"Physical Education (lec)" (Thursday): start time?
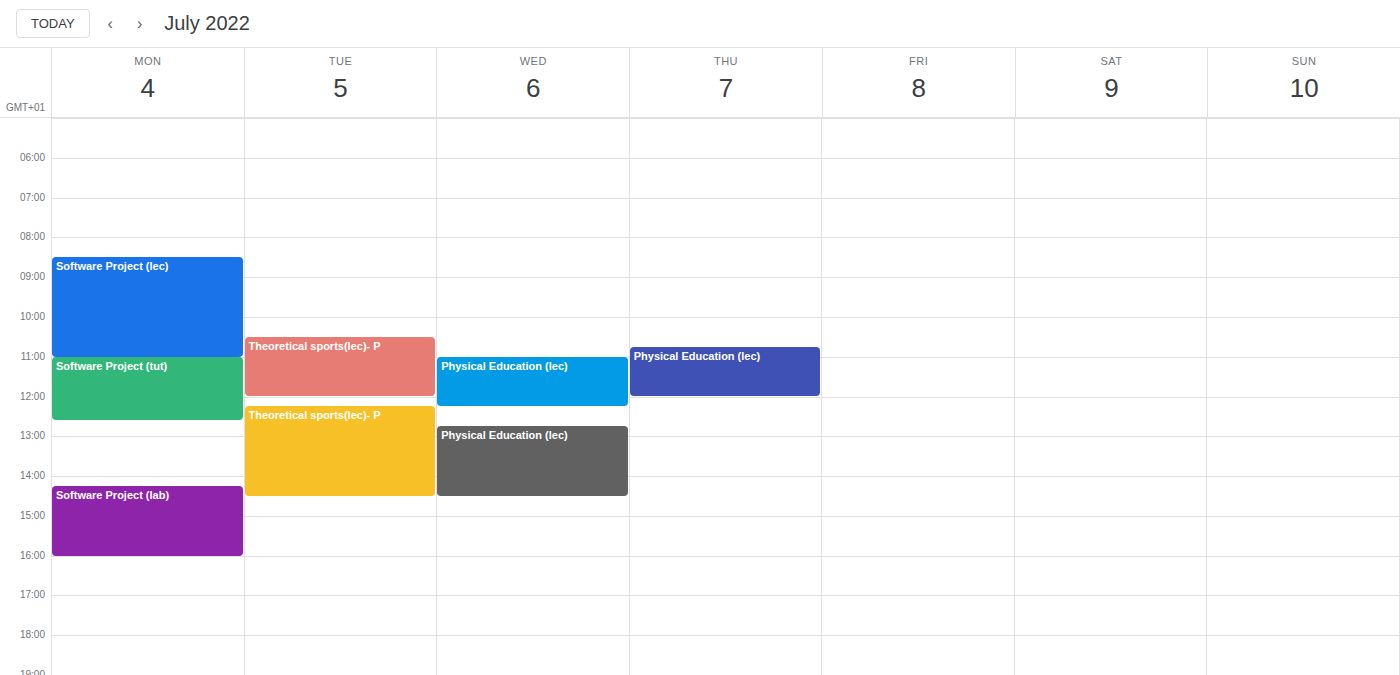
10:45 AM